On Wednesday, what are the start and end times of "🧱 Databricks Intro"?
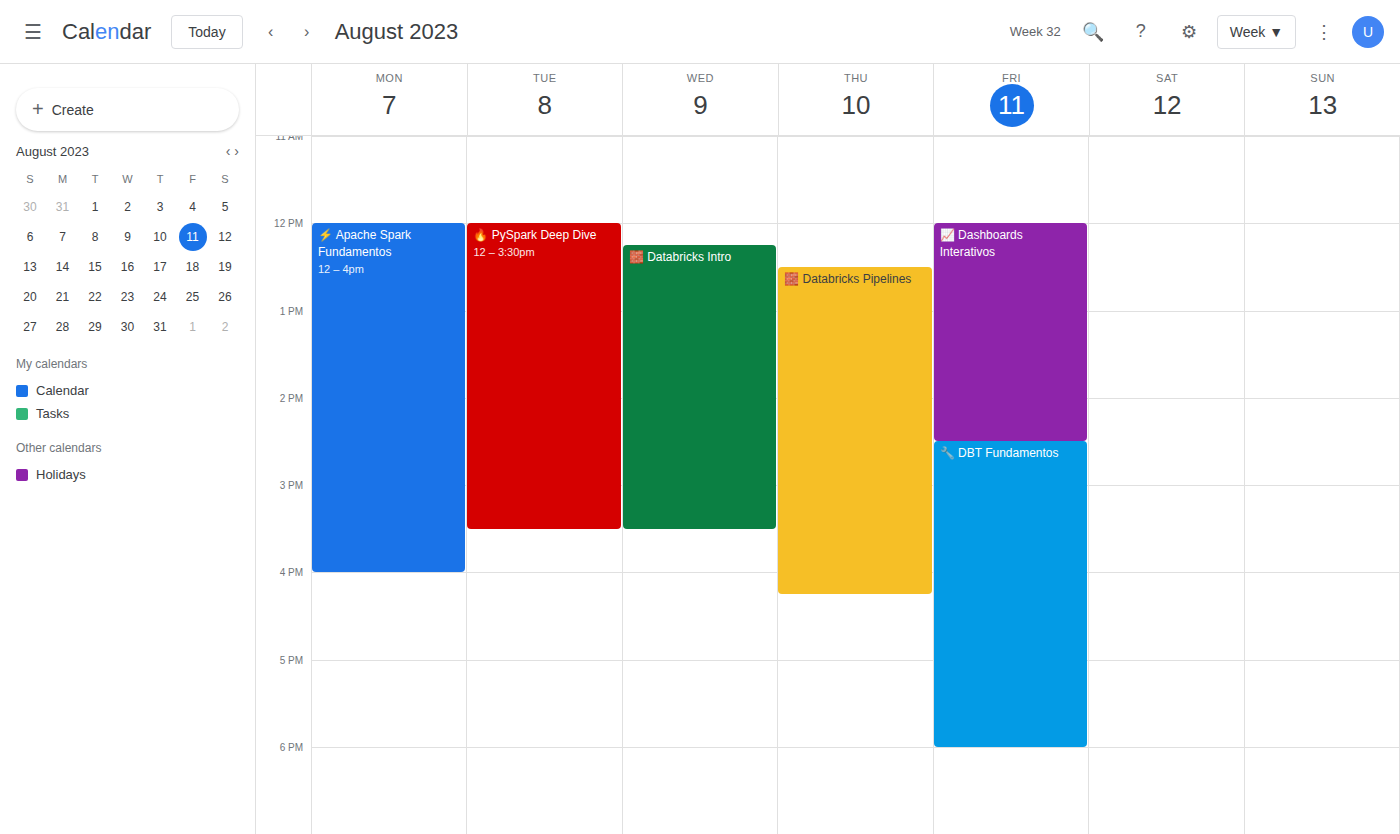
12:15 PM to 3:30 PM